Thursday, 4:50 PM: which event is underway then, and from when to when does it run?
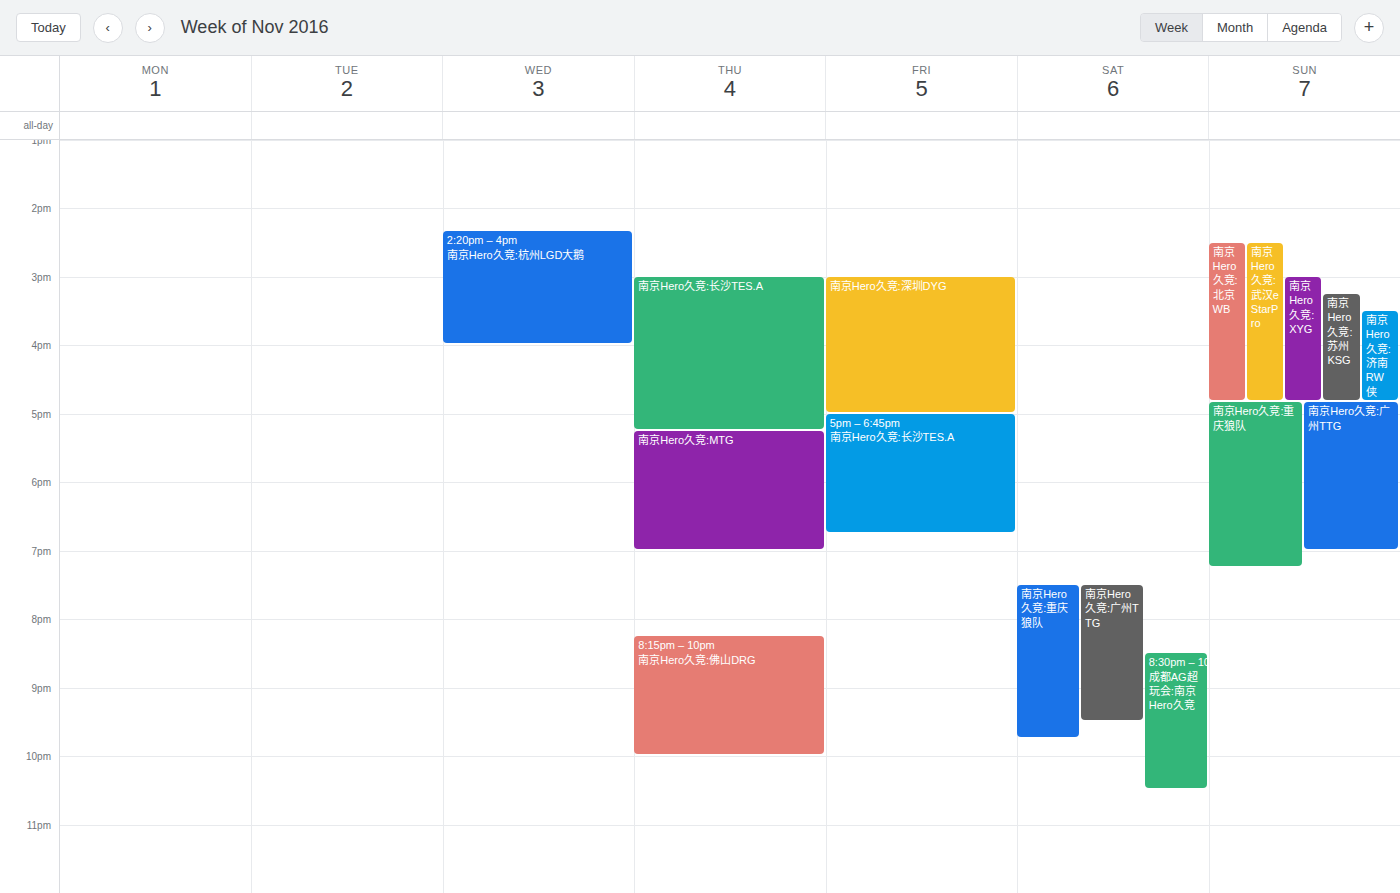
"南京Hero久竞:长沙TES.A", 3:00 PM to 5:15 PM